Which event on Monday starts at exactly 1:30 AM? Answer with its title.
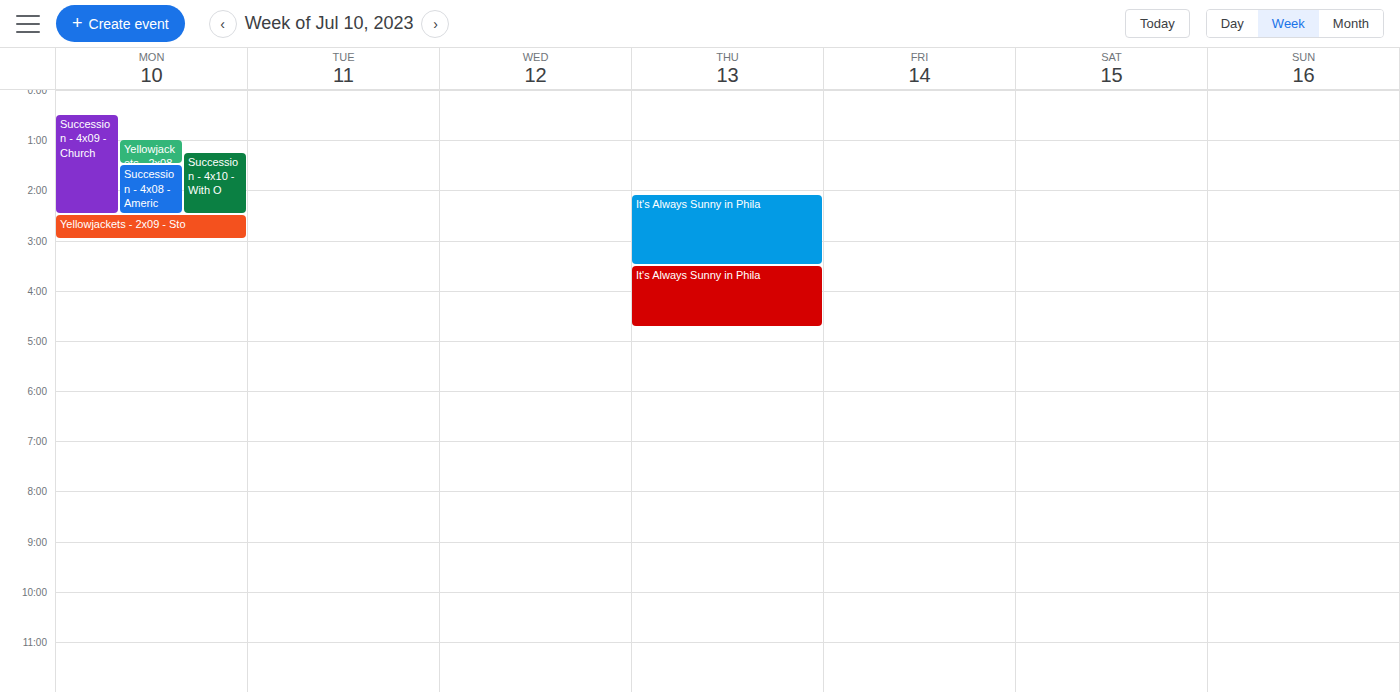
"Succession - 4x08 - Americ"